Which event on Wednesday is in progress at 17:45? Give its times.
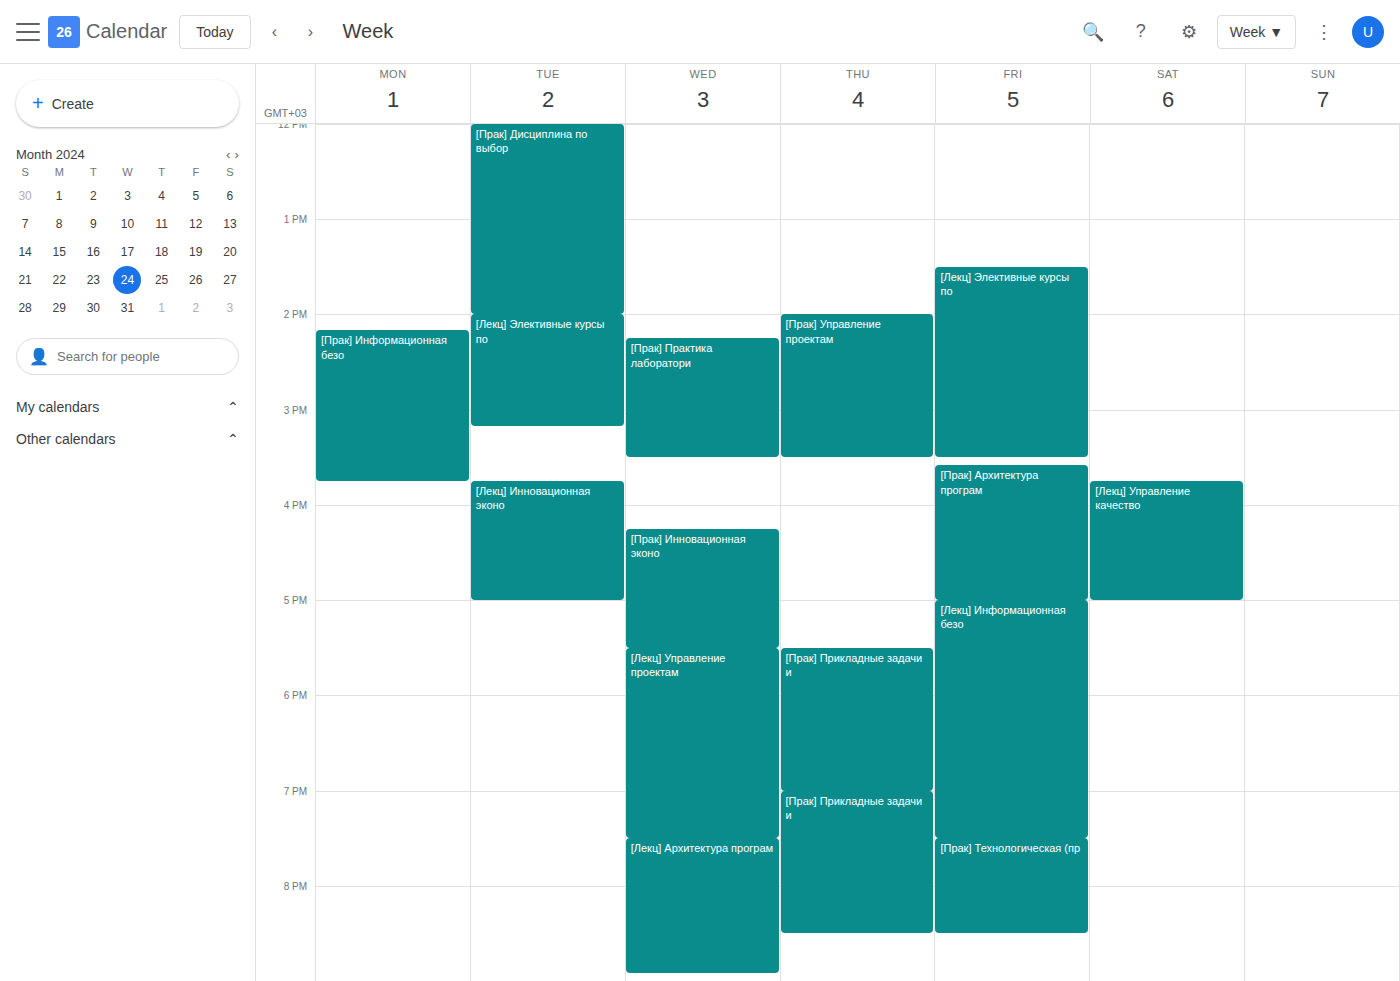
"[Лекц] Управление проектам", 17:30 to 19:30